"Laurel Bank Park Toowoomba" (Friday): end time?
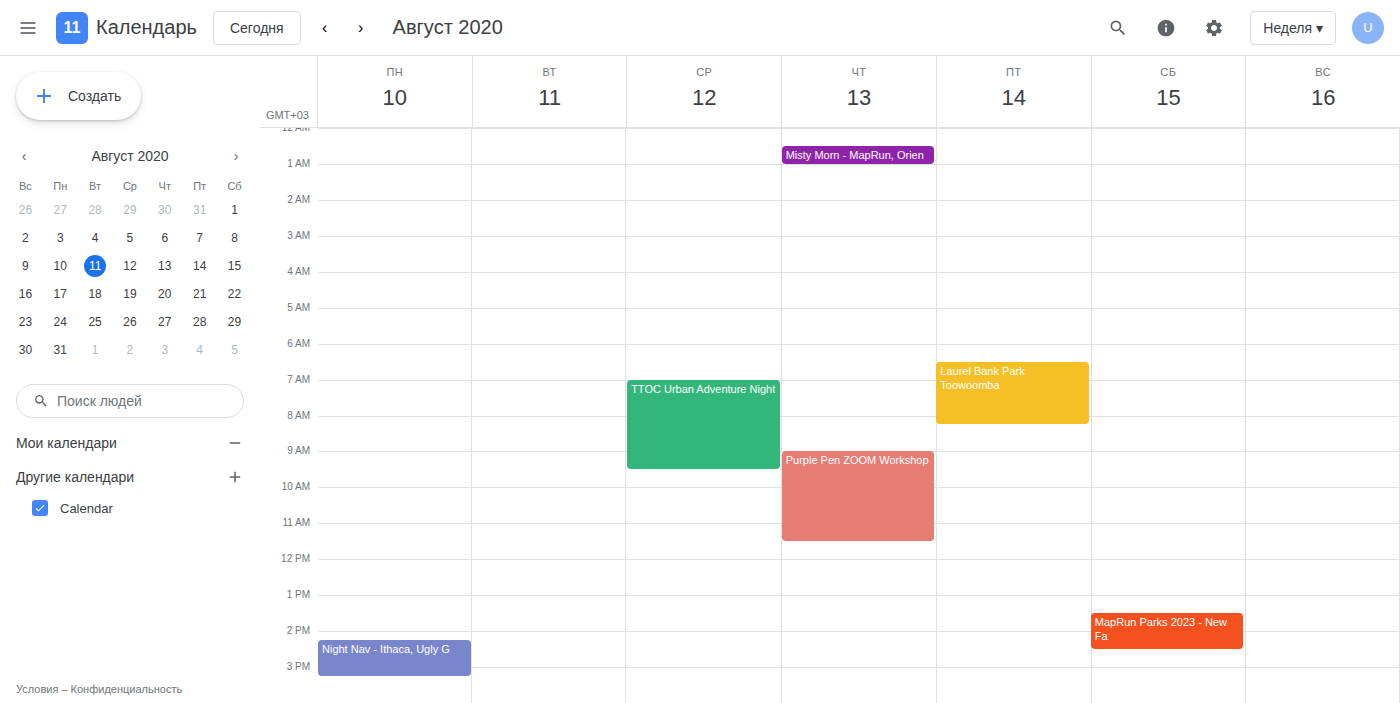
8:15 AM